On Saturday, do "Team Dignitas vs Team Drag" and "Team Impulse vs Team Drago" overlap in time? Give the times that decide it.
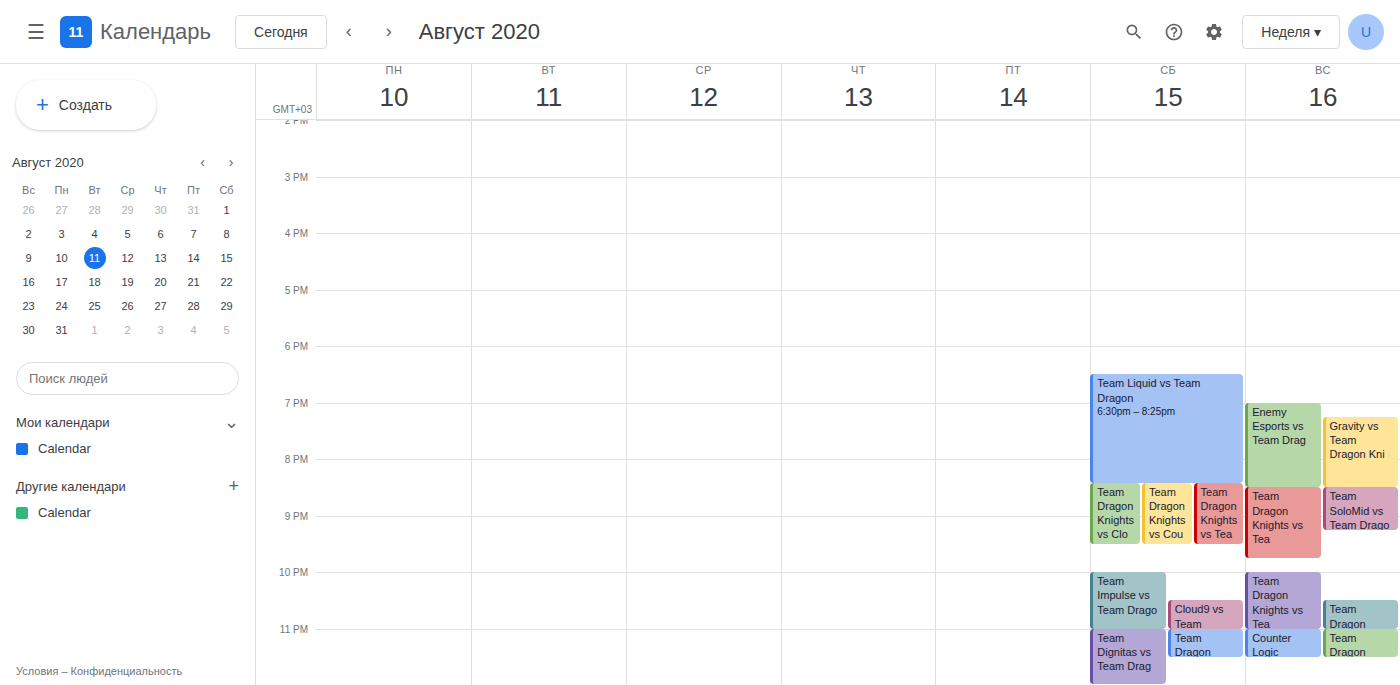
"Team Impulse vs Team Drago" ends at 11:00 PM, exactly when "Team Dignitas vs Team Drag" starts -- they touch but do not overlap.